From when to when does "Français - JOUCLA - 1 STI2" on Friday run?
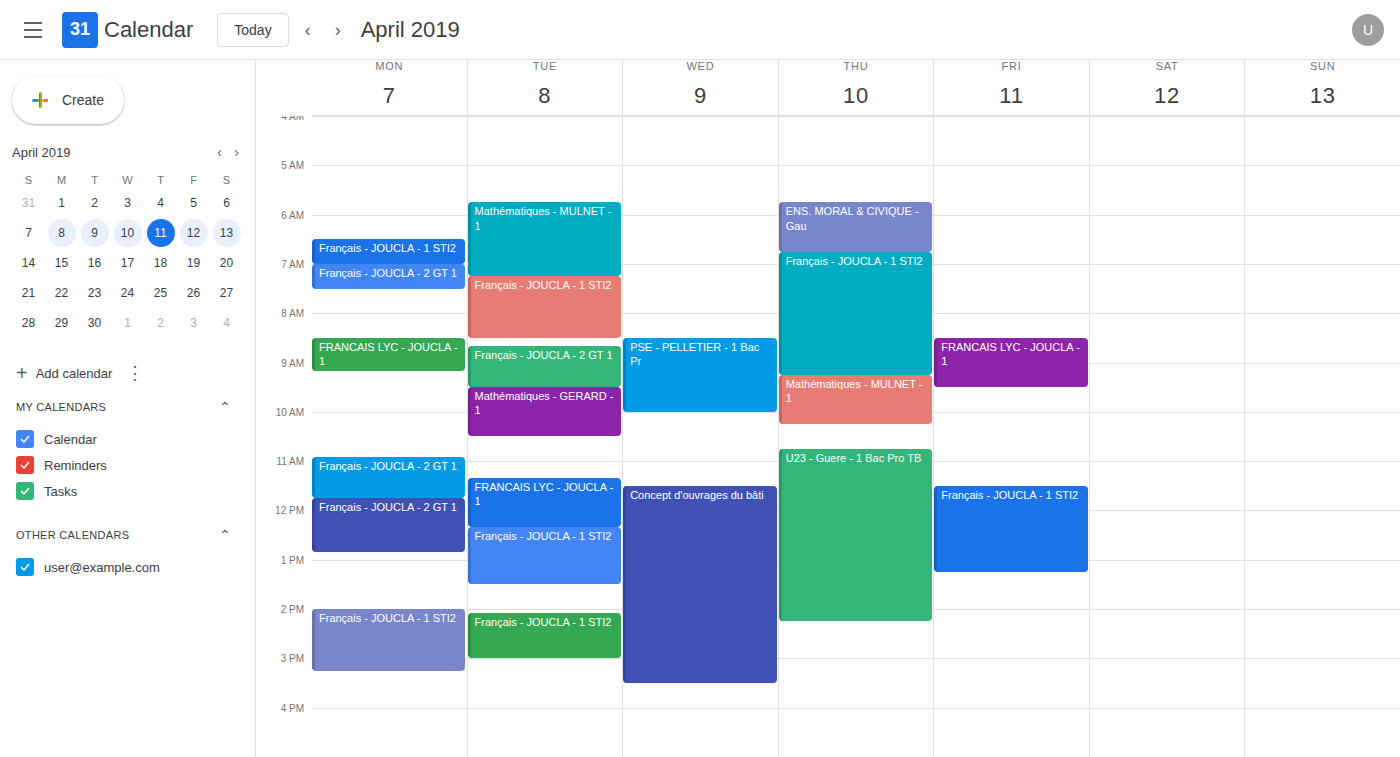
11:30 AM to 1:15 PM